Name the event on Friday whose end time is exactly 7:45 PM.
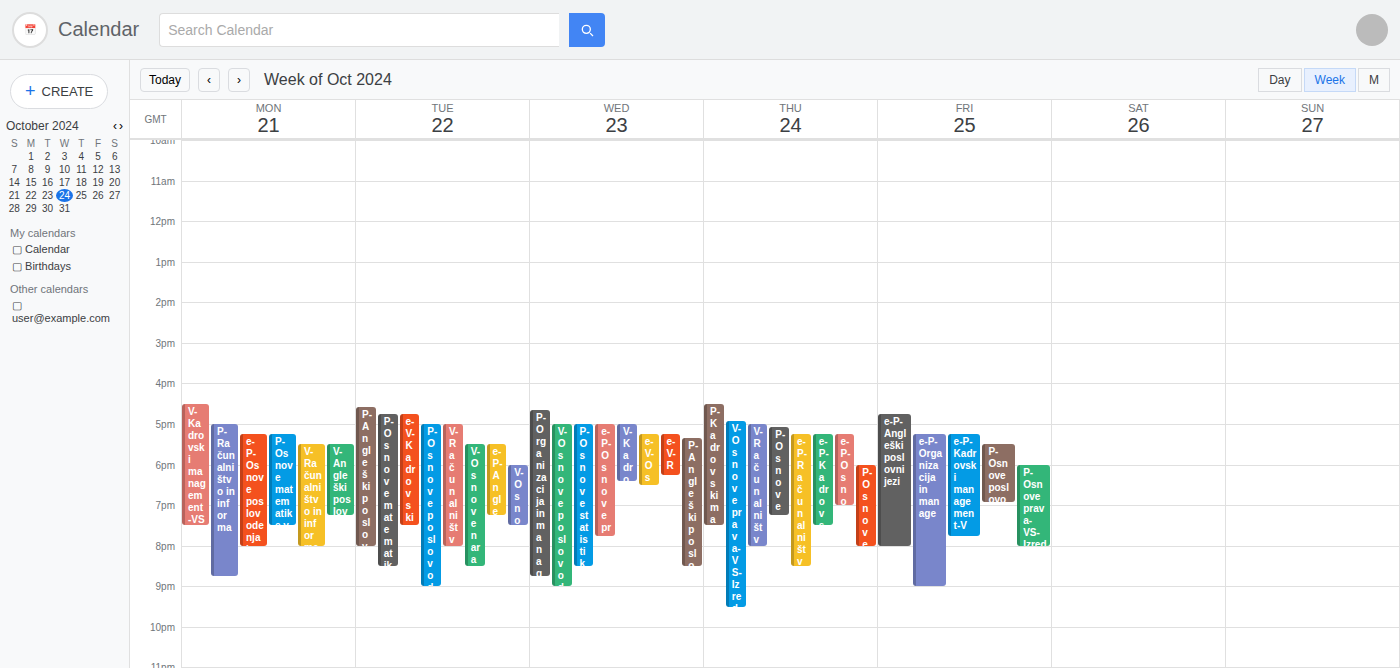
"e-P-Kadrovski management-V"